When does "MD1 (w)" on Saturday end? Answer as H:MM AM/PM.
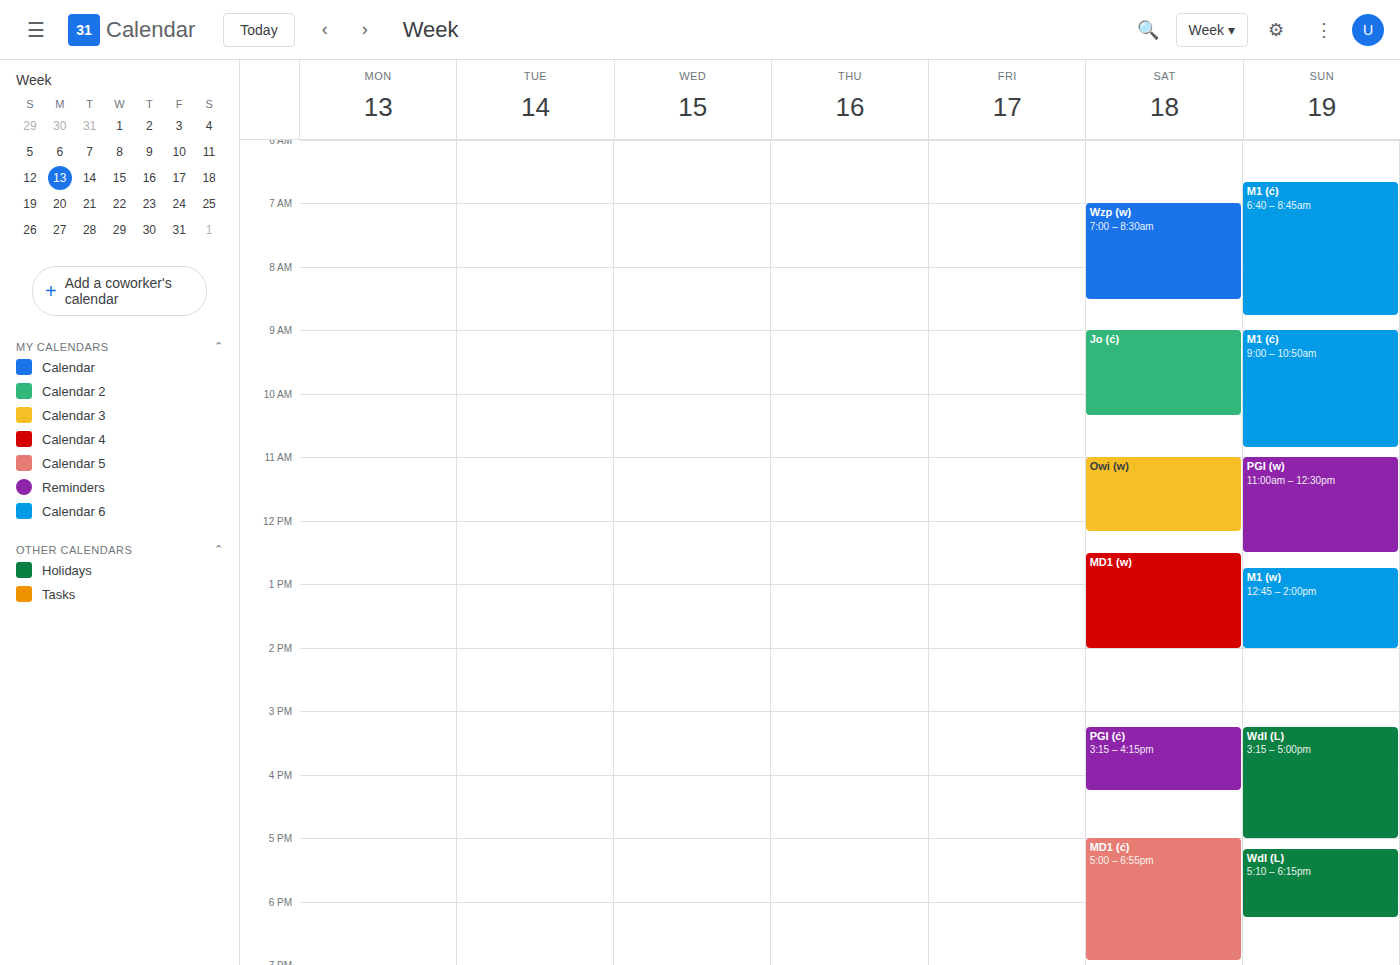
2:00 PM